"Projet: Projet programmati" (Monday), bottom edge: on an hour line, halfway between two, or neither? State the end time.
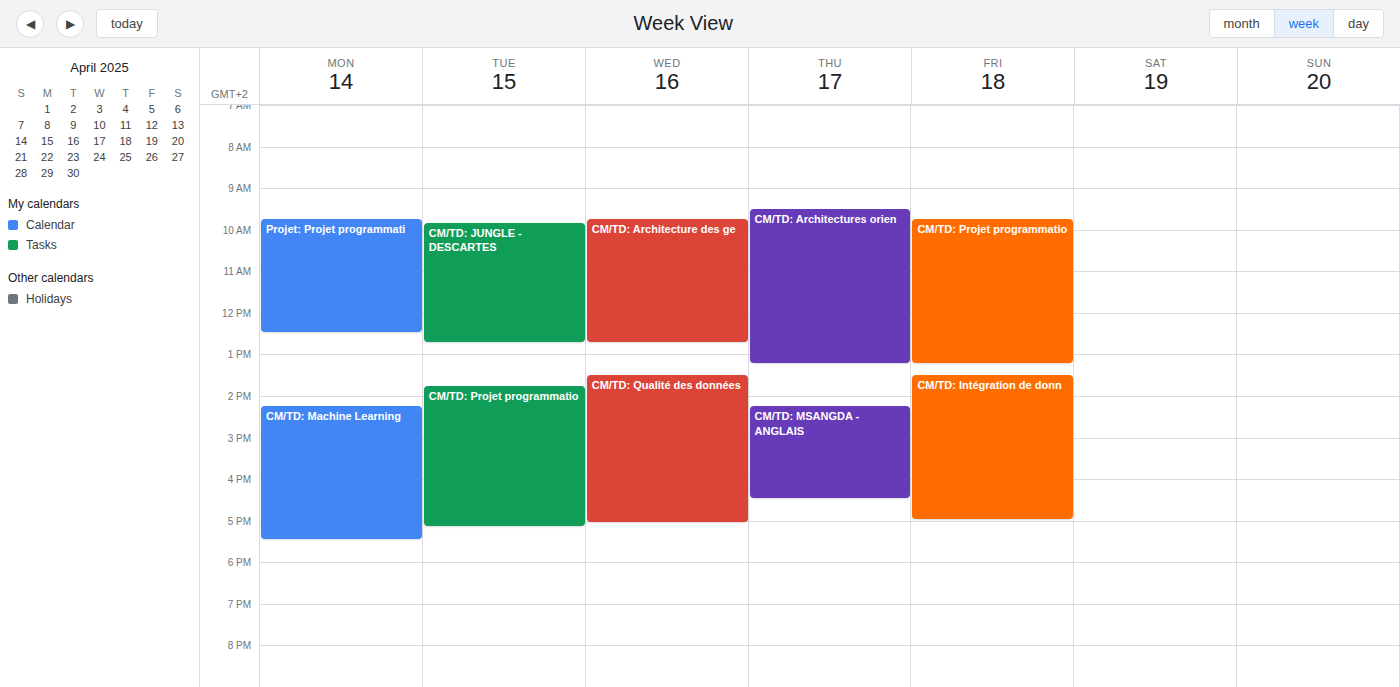
12:30 PM -- halfway between the 12 PM and 1 PM lines.